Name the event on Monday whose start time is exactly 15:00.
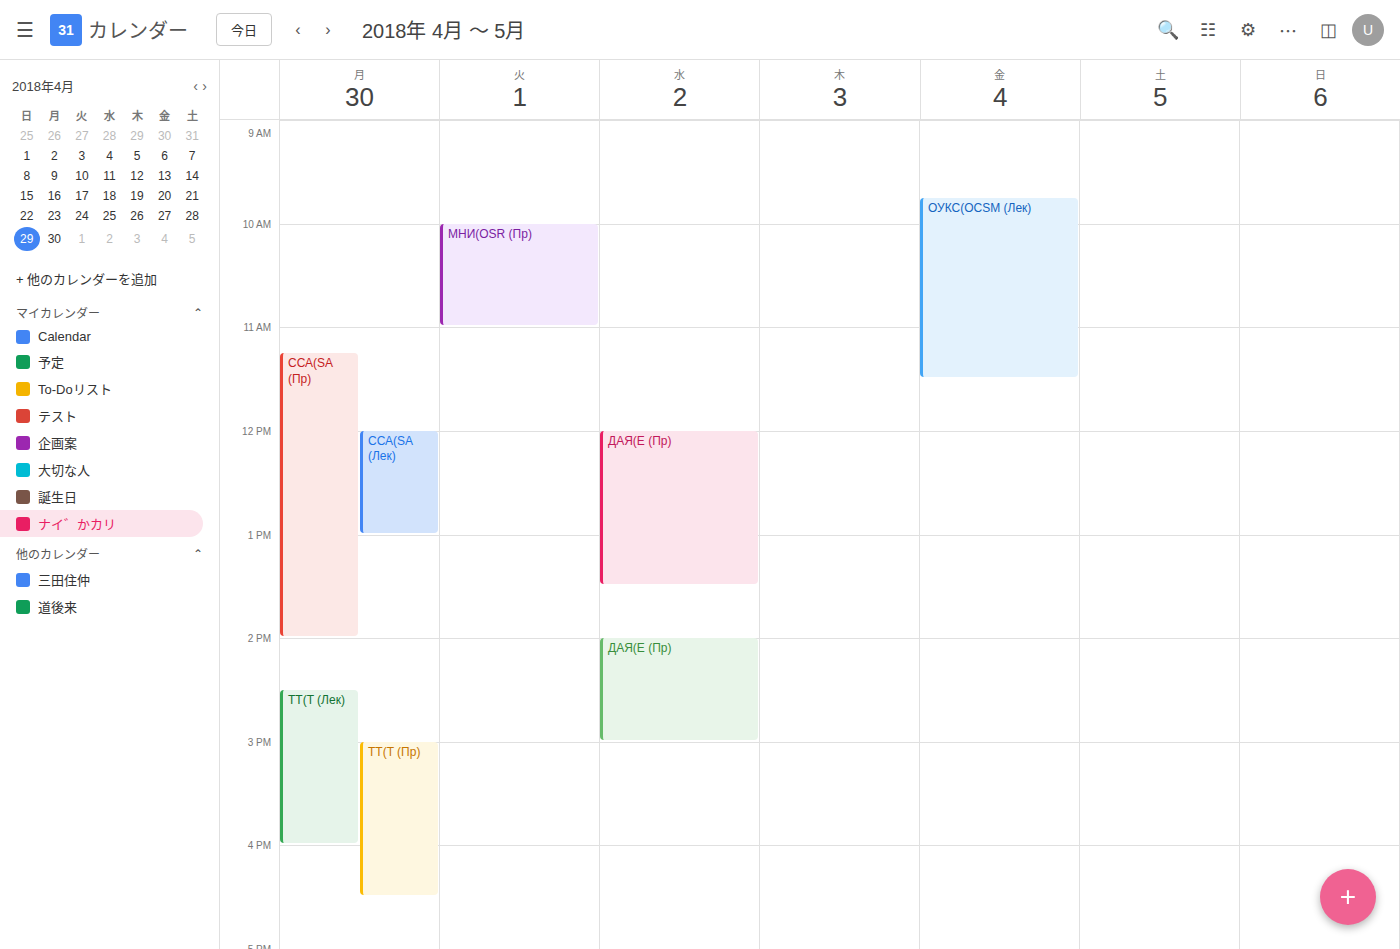
"ТТ(T (Пр)"